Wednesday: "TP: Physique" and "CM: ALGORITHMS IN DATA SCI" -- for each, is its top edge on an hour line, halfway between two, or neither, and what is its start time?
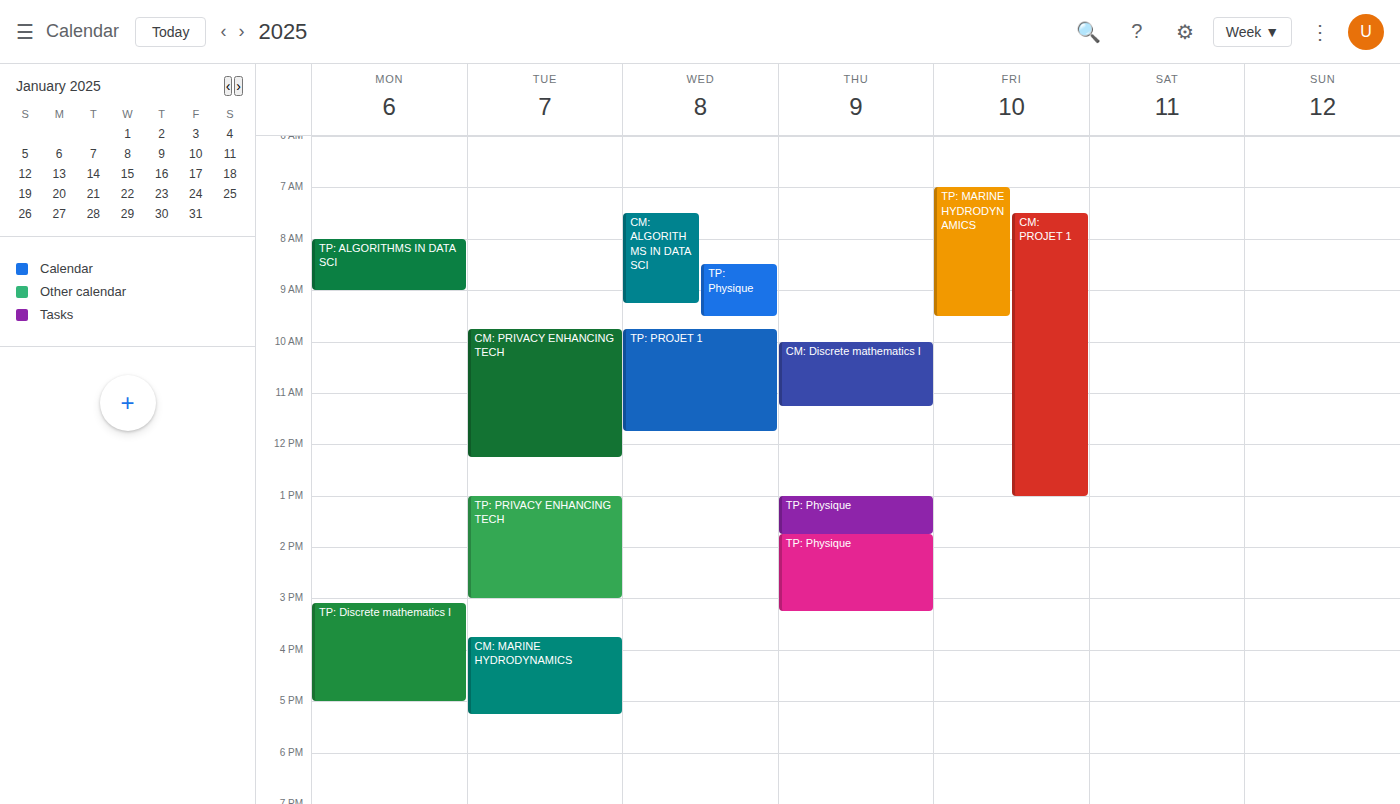
"TP: Physique": 8:30 AM, halfway between the 8 AM and 9 AM lines. "CM: ALGORITHMS IN DATA SCI": 7:30 AM, halfway between the 7 AM and 8 AM lines.